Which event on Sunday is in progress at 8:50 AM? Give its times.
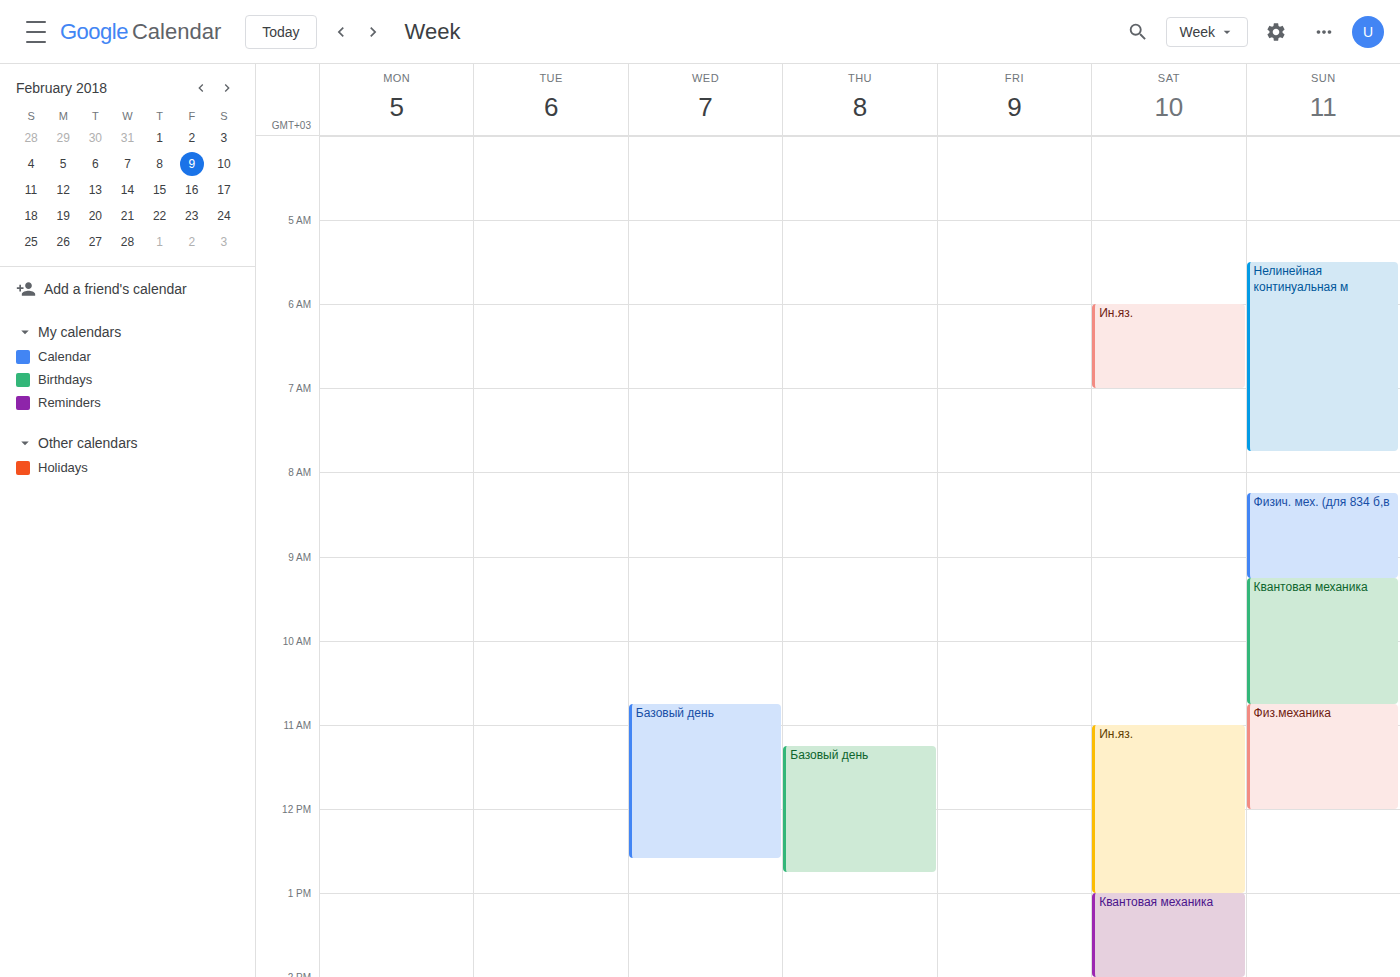
"Физич. мех. (для 834 б,в", 8:15 AM to 9:15 AM